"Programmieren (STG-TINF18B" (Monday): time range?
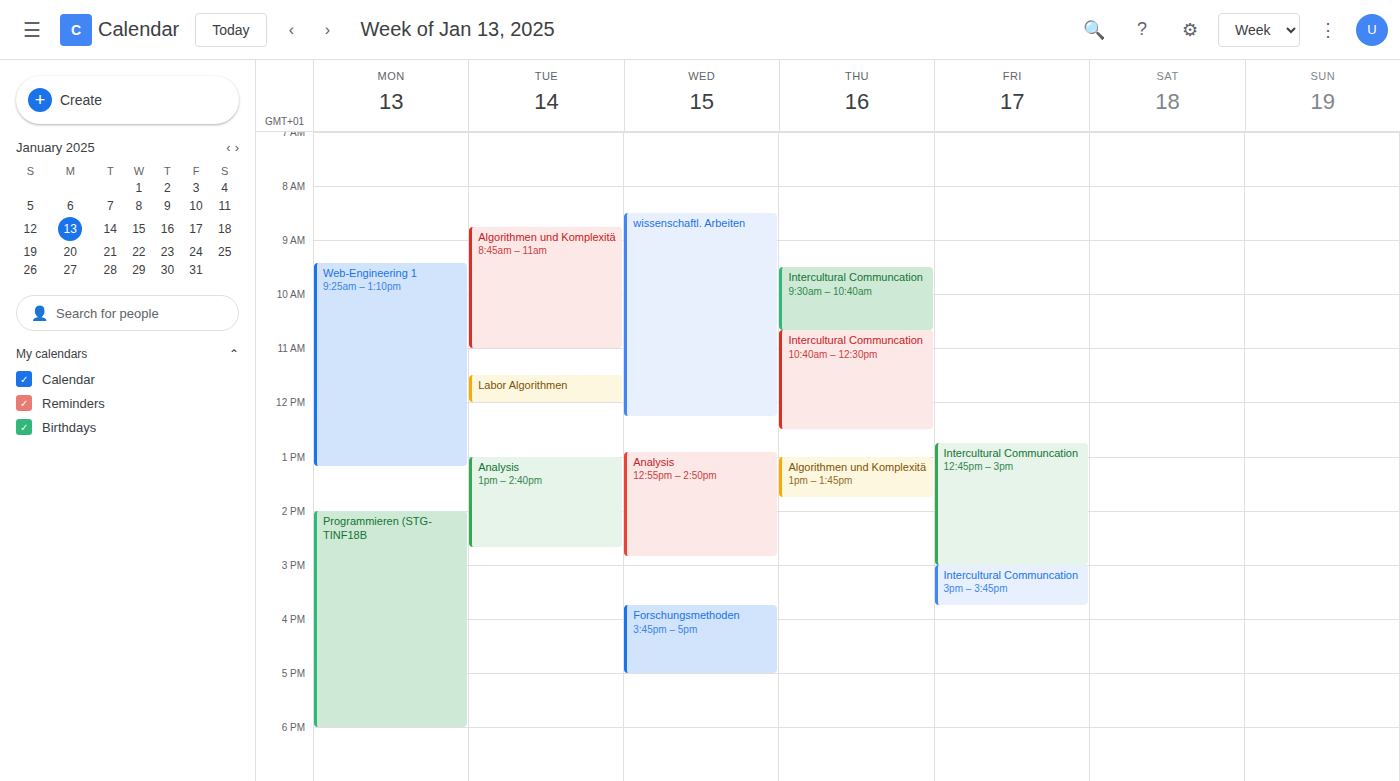
2:00 PM to 6:00 PM